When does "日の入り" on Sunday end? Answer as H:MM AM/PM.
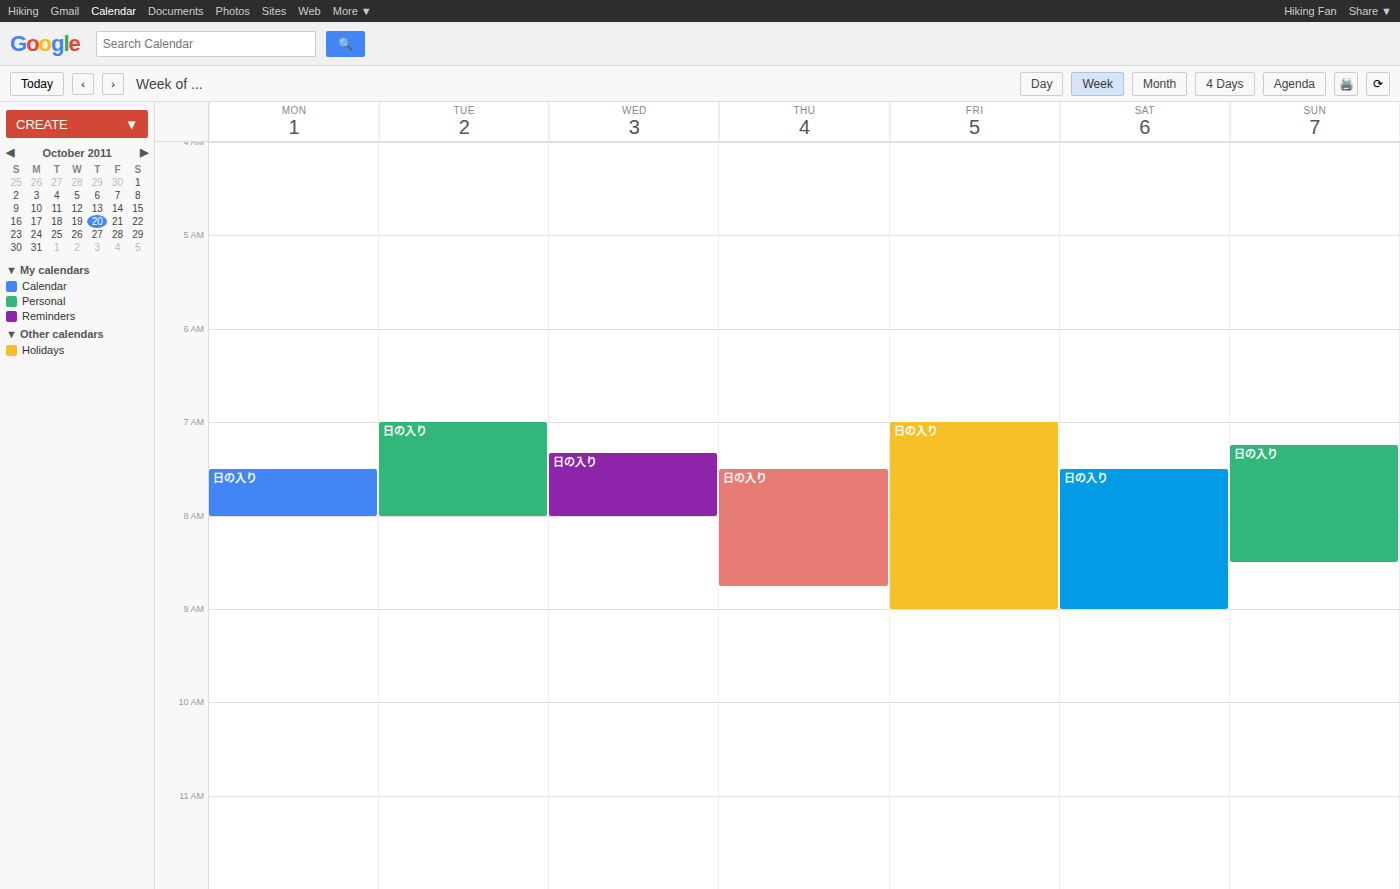
8:30 AM